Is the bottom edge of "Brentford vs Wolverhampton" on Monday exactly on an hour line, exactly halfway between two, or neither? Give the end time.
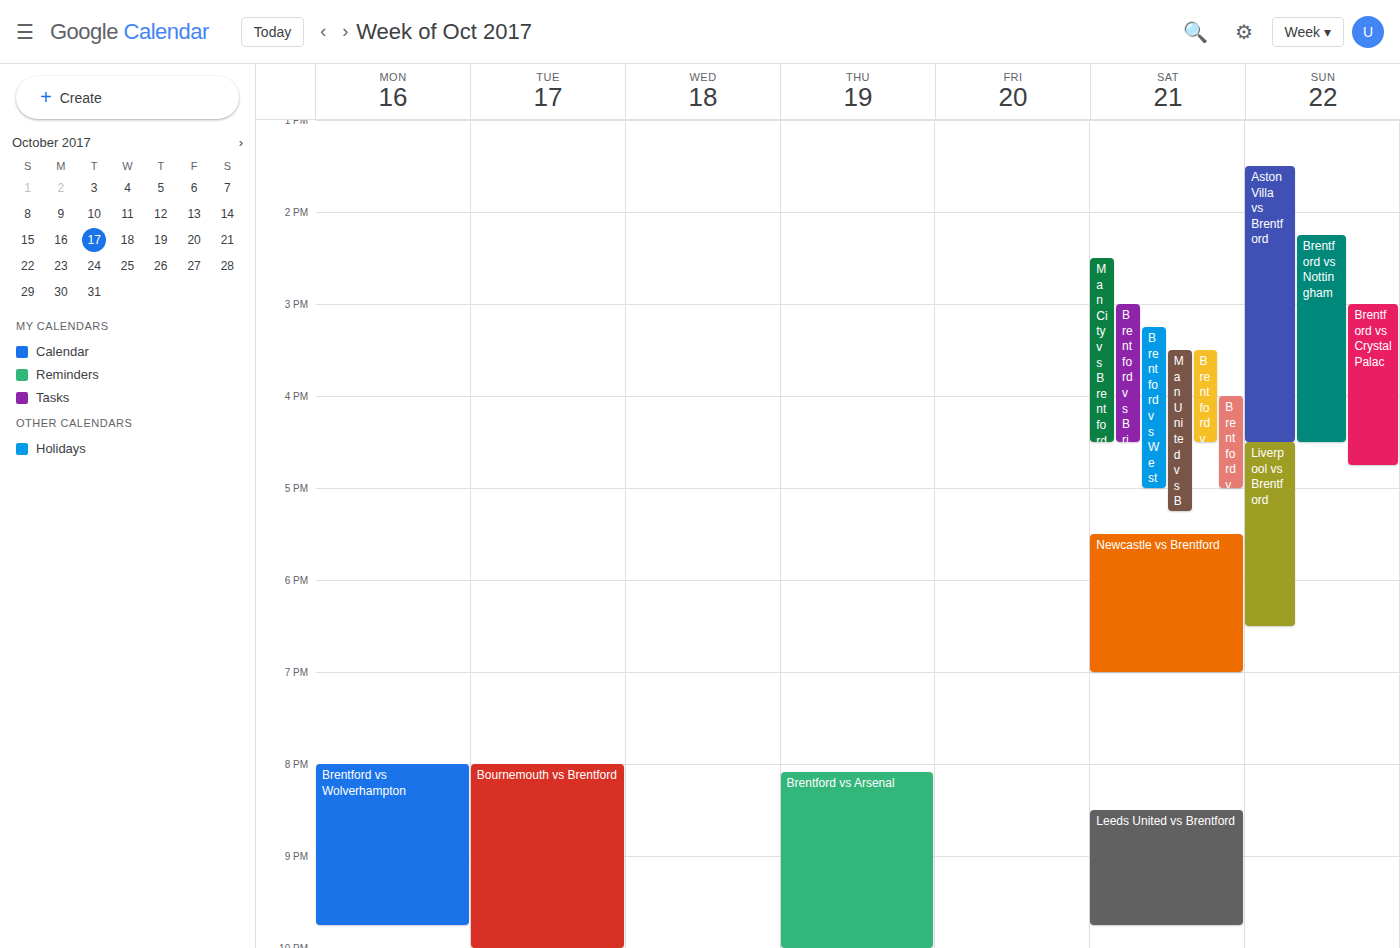
9:45 PM -- neither: three quarters of the way from the 9 PM line to the 10 PM line.